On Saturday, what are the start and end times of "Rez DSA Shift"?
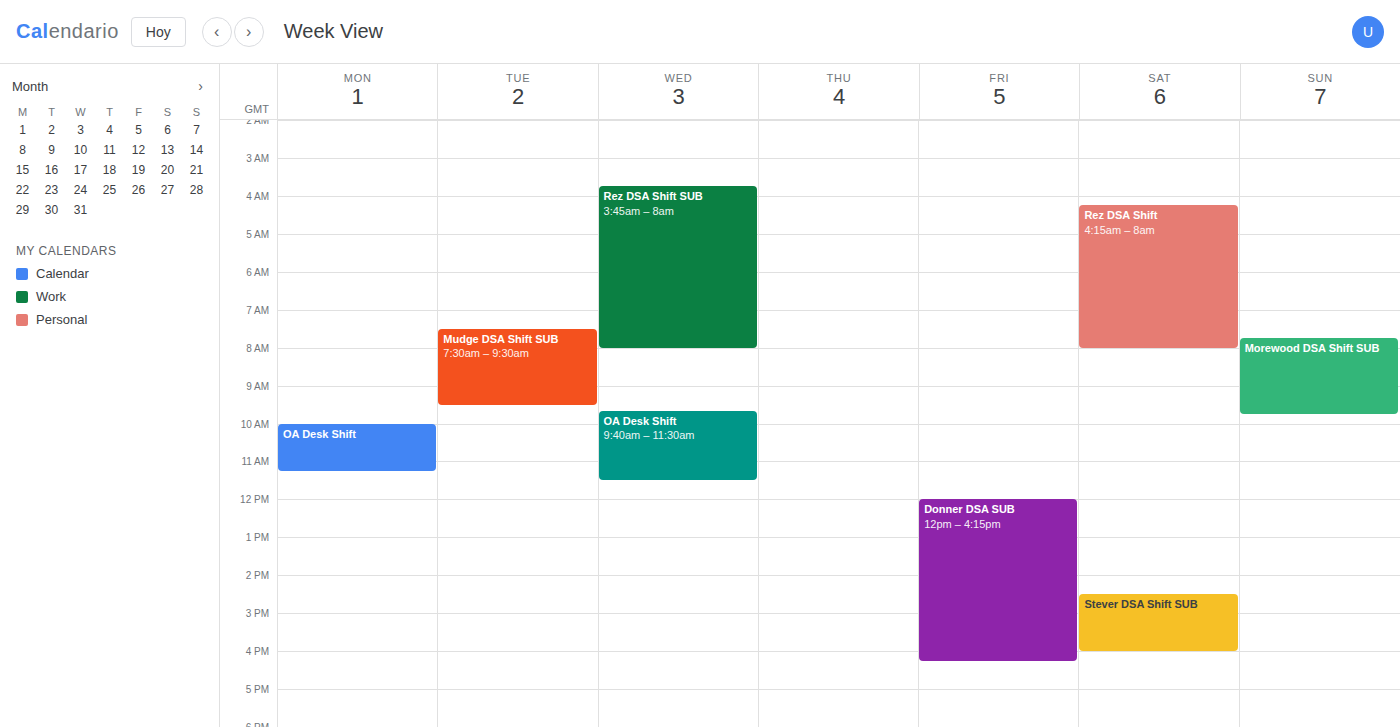
4:15 AM to 8:00 AM